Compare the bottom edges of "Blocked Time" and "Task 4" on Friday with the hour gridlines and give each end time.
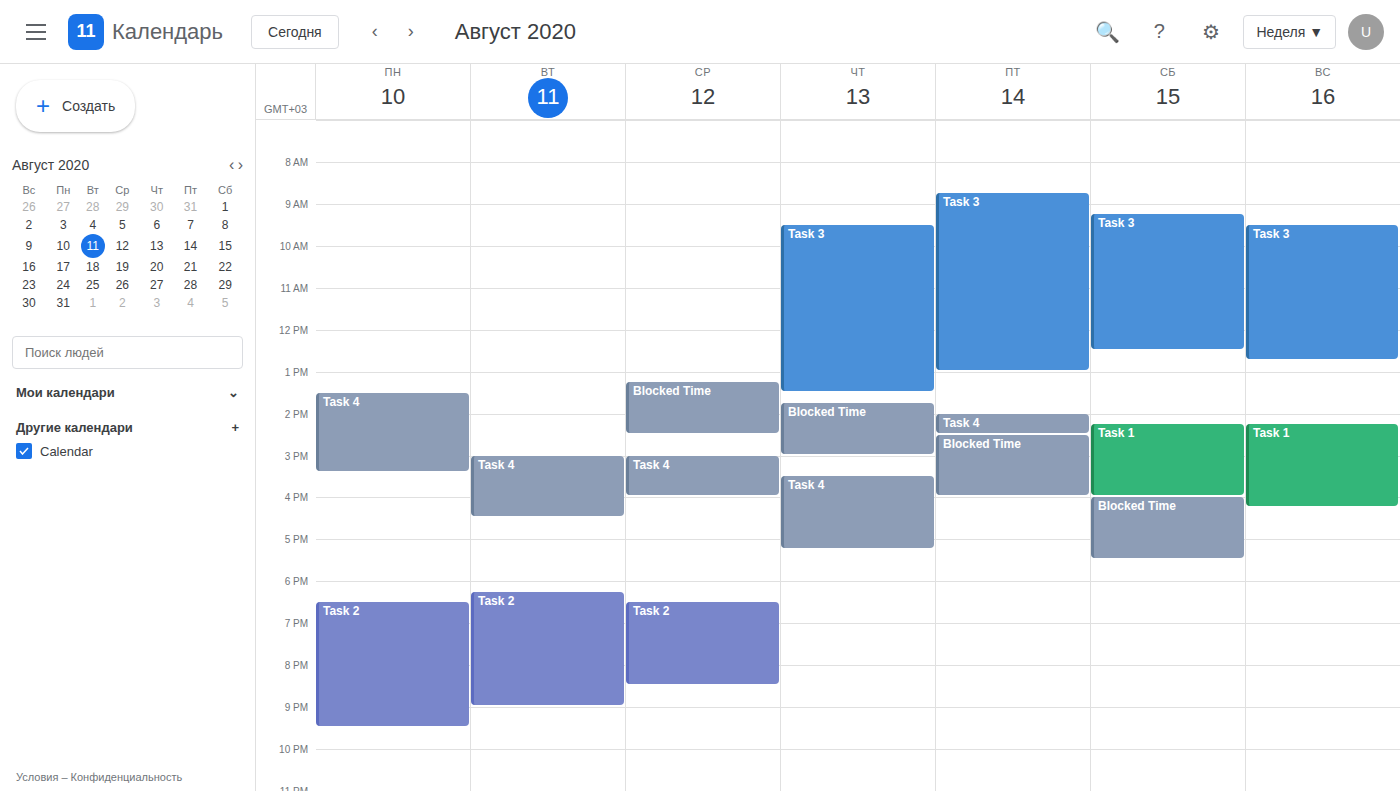
"Blocked Time": 4:00 PM, exactly on the 4 PM line. "Task 4": 2:30 PM, halfway between the 2 PM and 3 PM lines.